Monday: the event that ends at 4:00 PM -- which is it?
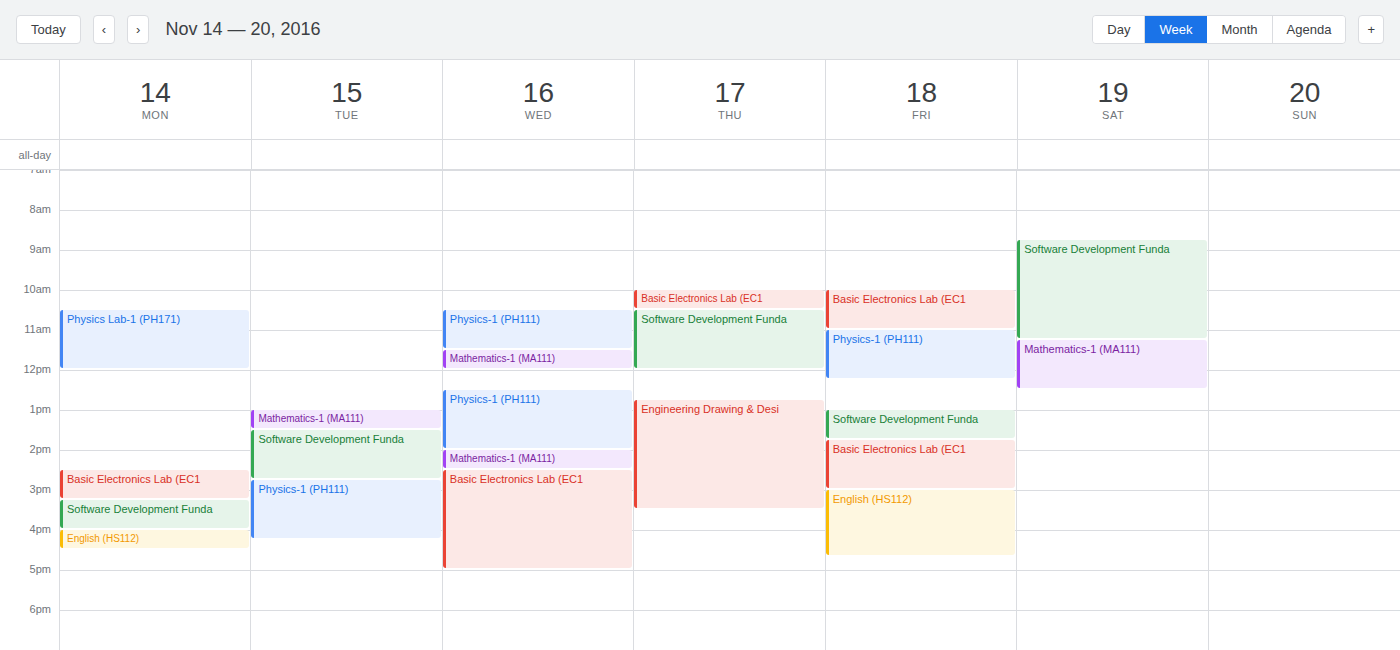
"Software Development Funda"